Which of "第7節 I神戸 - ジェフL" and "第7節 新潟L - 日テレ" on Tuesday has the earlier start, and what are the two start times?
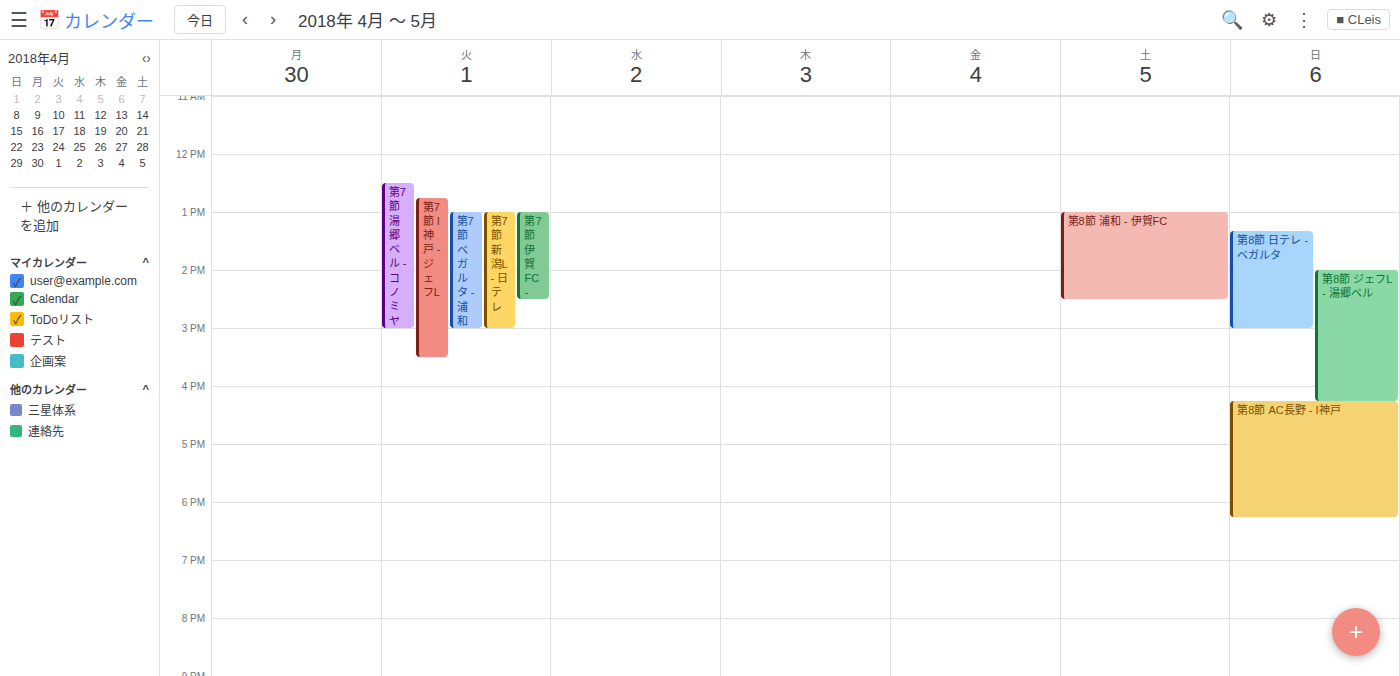
"第7節 I神戸 - ジェフL" 12:45; "第7節 新潟L - 日テレ" 13:00.